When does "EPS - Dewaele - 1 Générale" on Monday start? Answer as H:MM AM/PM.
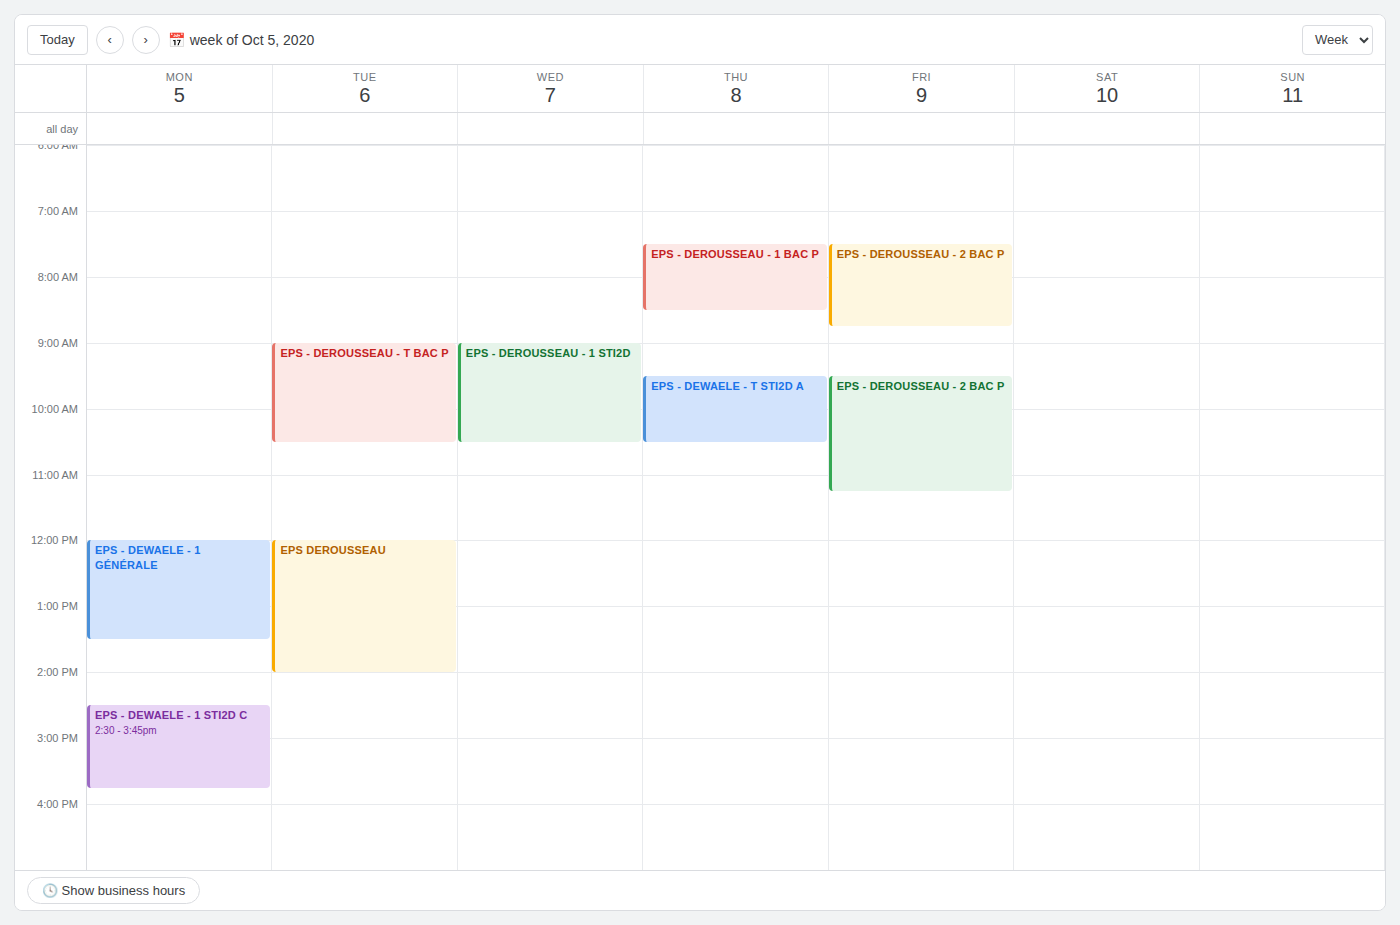
12:00 PM